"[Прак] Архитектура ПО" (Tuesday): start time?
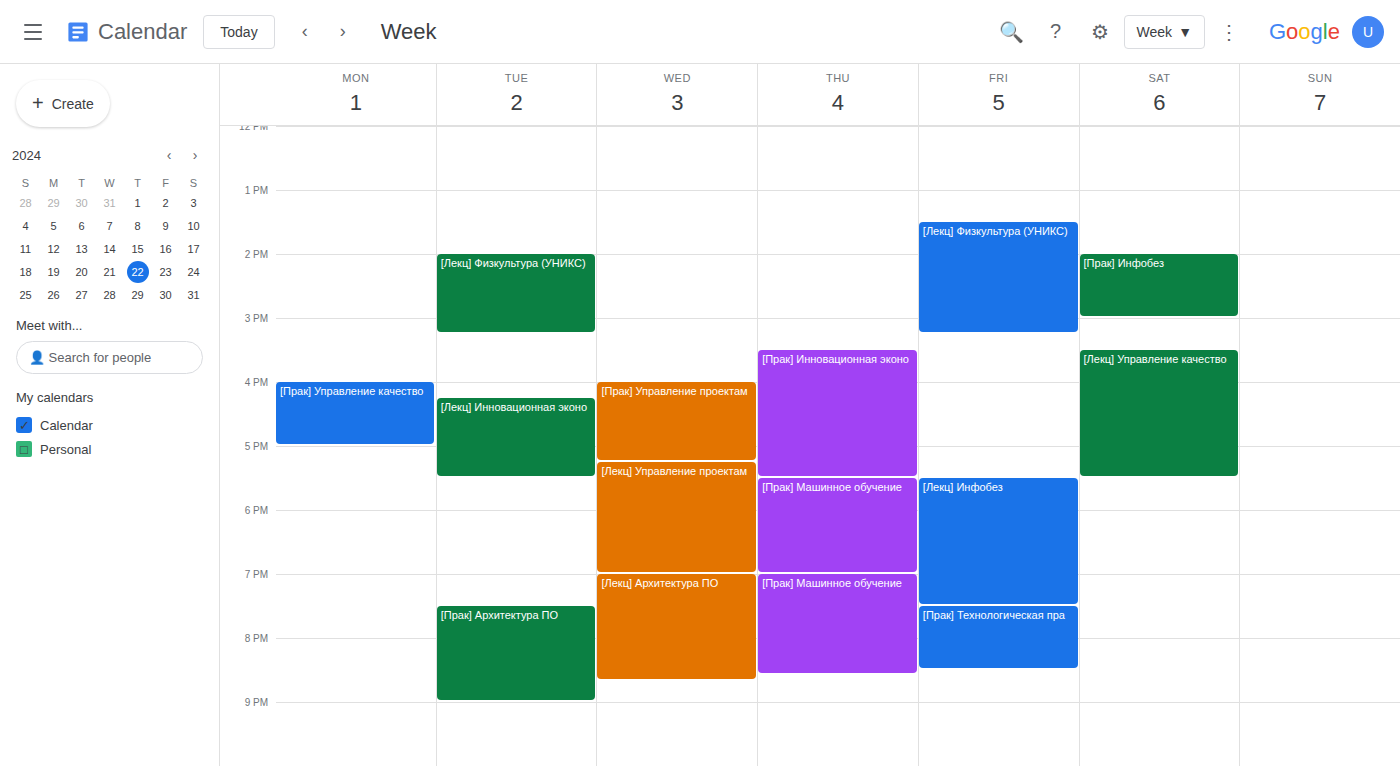
19:30